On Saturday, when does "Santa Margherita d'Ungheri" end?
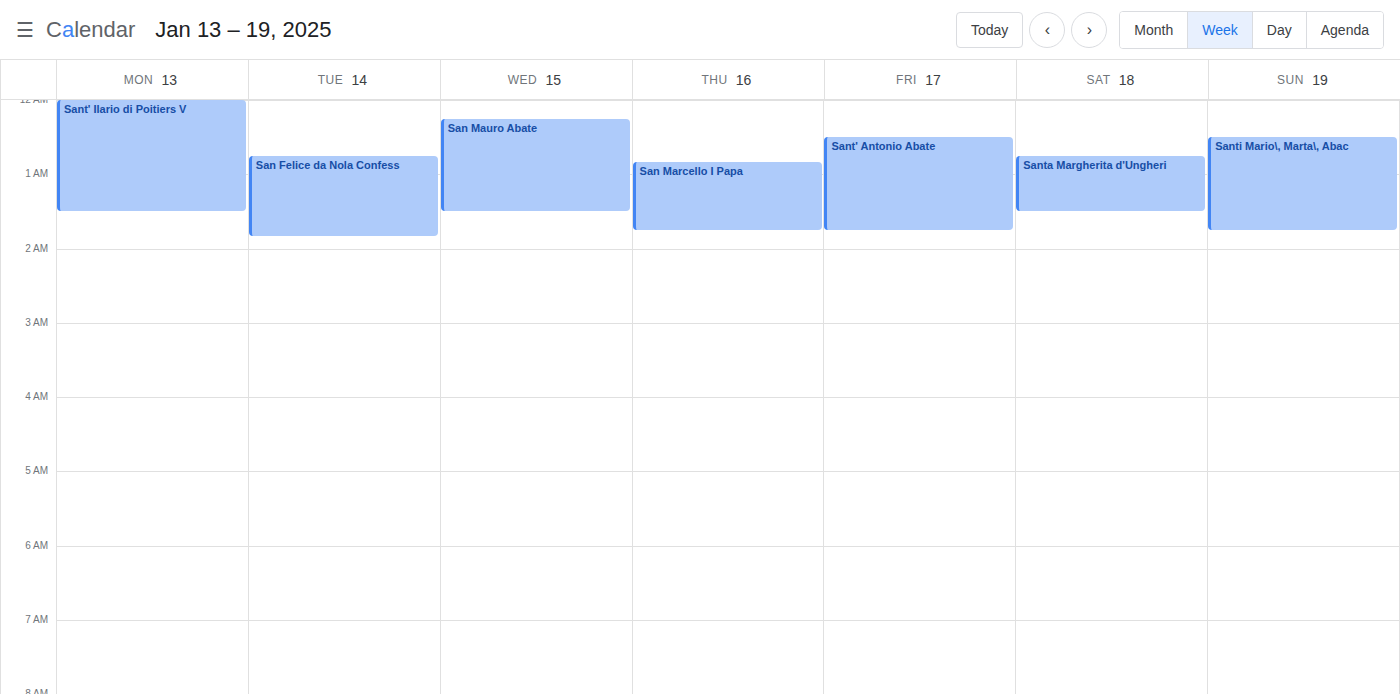
1:30 AM